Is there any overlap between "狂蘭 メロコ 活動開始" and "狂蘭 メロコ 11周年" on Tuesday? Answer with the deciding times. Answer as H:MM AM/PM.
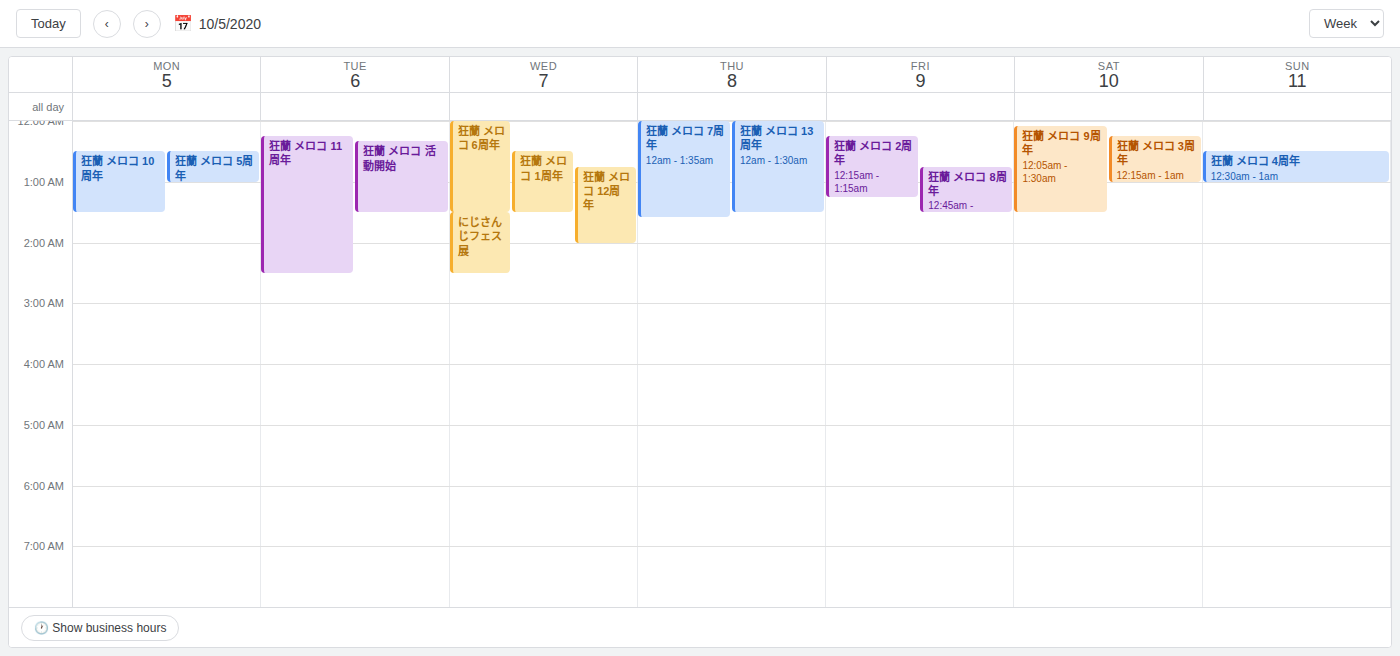
"狂蘭 メロコ 活動開始" runs 12:20 AM to 1:30 AM, inside "狂蘭 メロコ 11周年" -- they overlap.